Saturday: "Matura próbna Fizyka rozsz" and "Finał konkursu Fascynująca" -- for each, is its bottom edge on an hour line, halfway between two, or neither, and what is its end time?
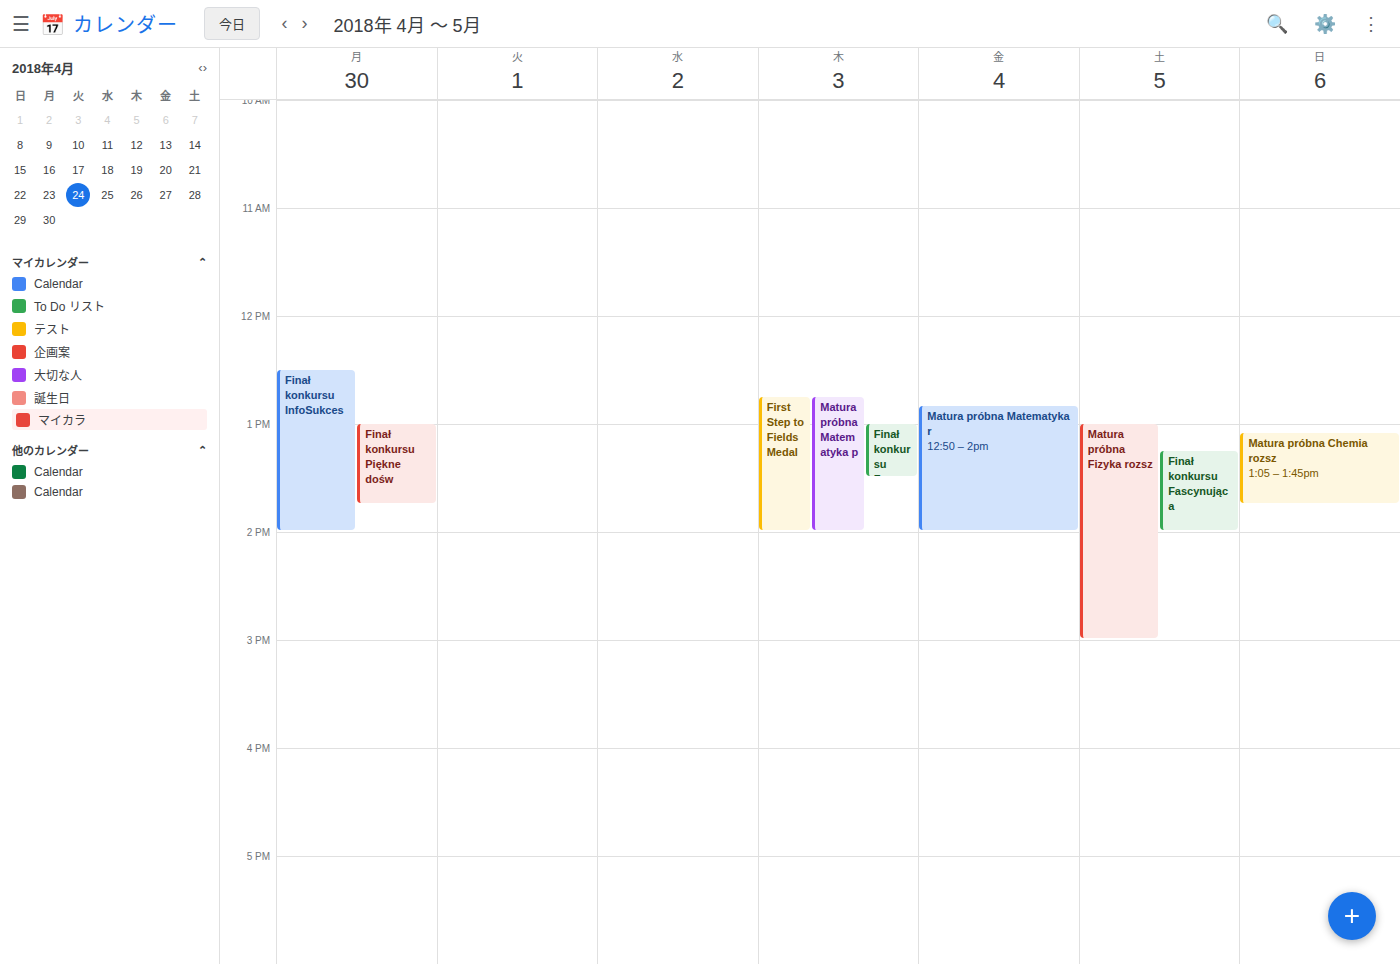
"Matura próbna Fizyka rozsz": 3:00 PM, exactly on the 3 PM line. "Finał konkursu Fascynująca": 2:00 PM, exactly on the 2 PM line.